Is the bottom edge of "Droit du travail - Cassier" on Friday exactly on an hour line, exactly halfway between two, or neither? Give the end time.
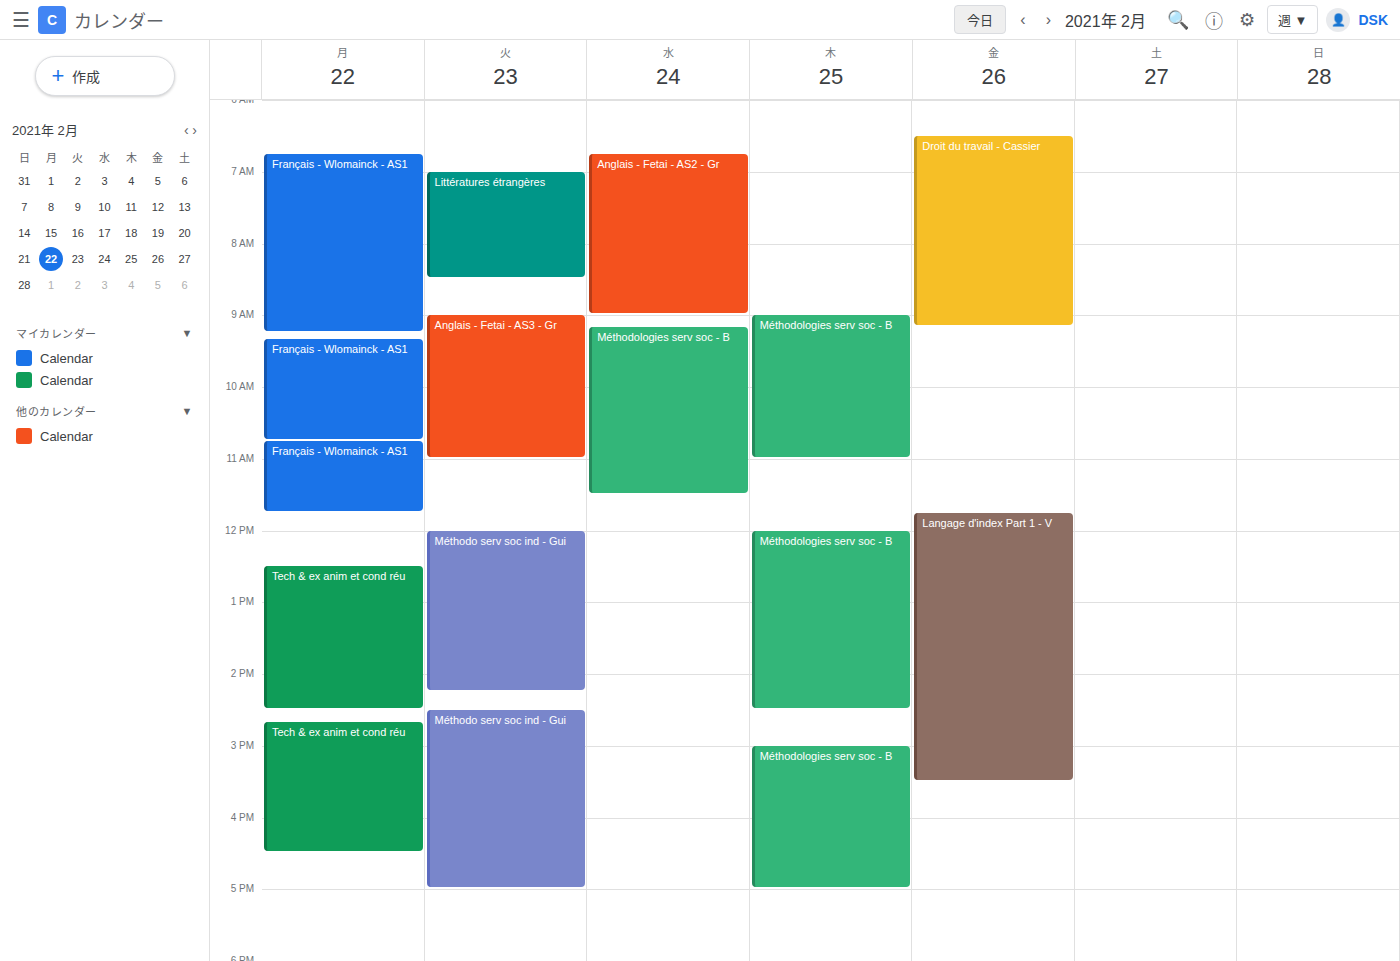
9:10 AM -- neither: 10 minutes below the 9 AM line and 50 minutes above the 10 AM line.